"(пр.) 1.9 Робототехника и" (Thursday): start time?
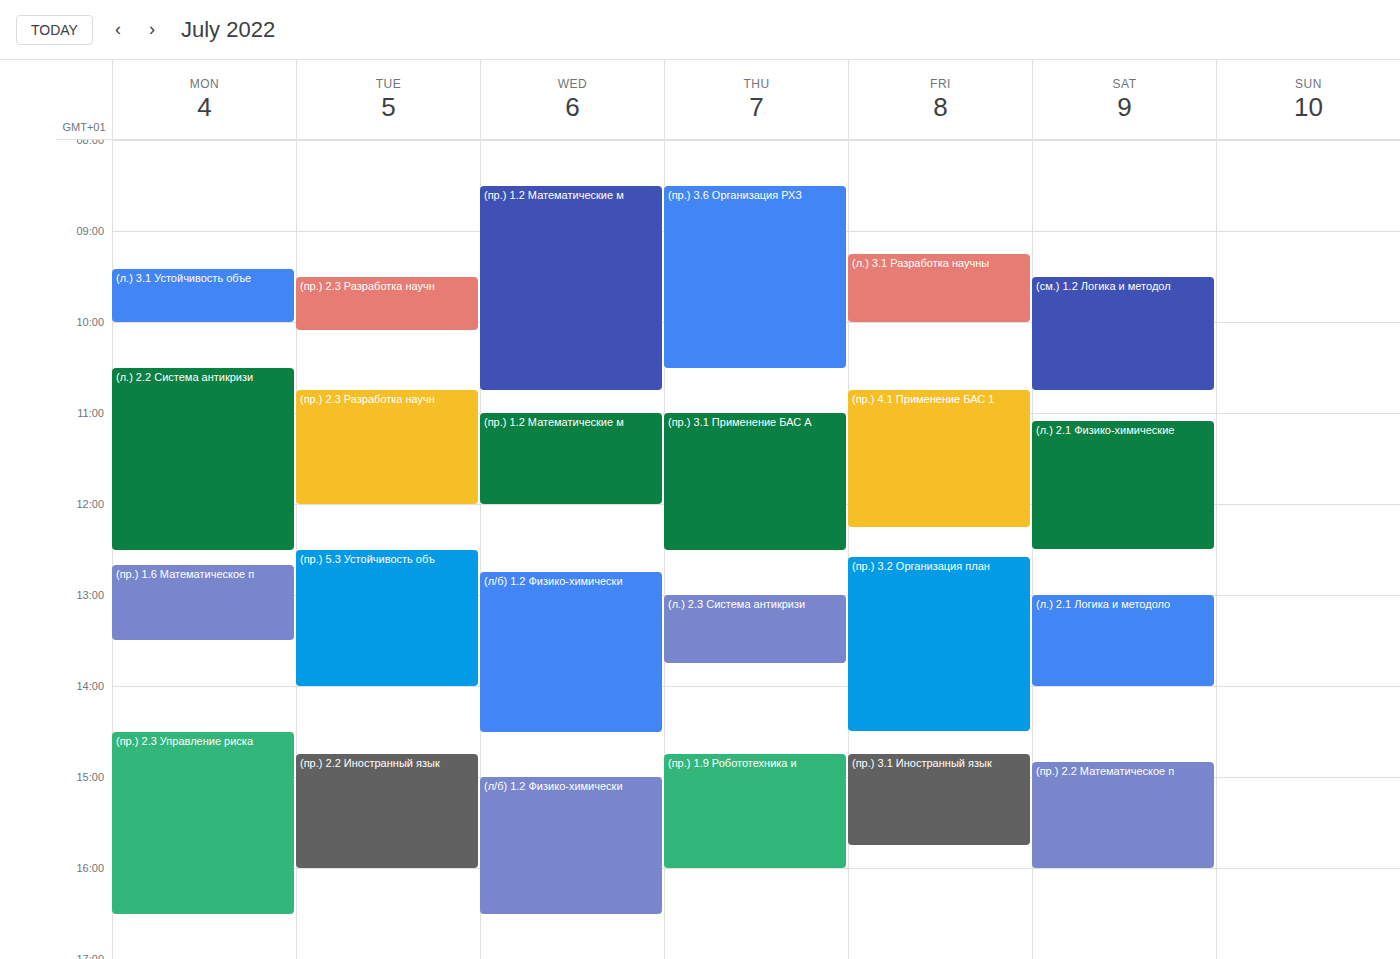
2:45 PM